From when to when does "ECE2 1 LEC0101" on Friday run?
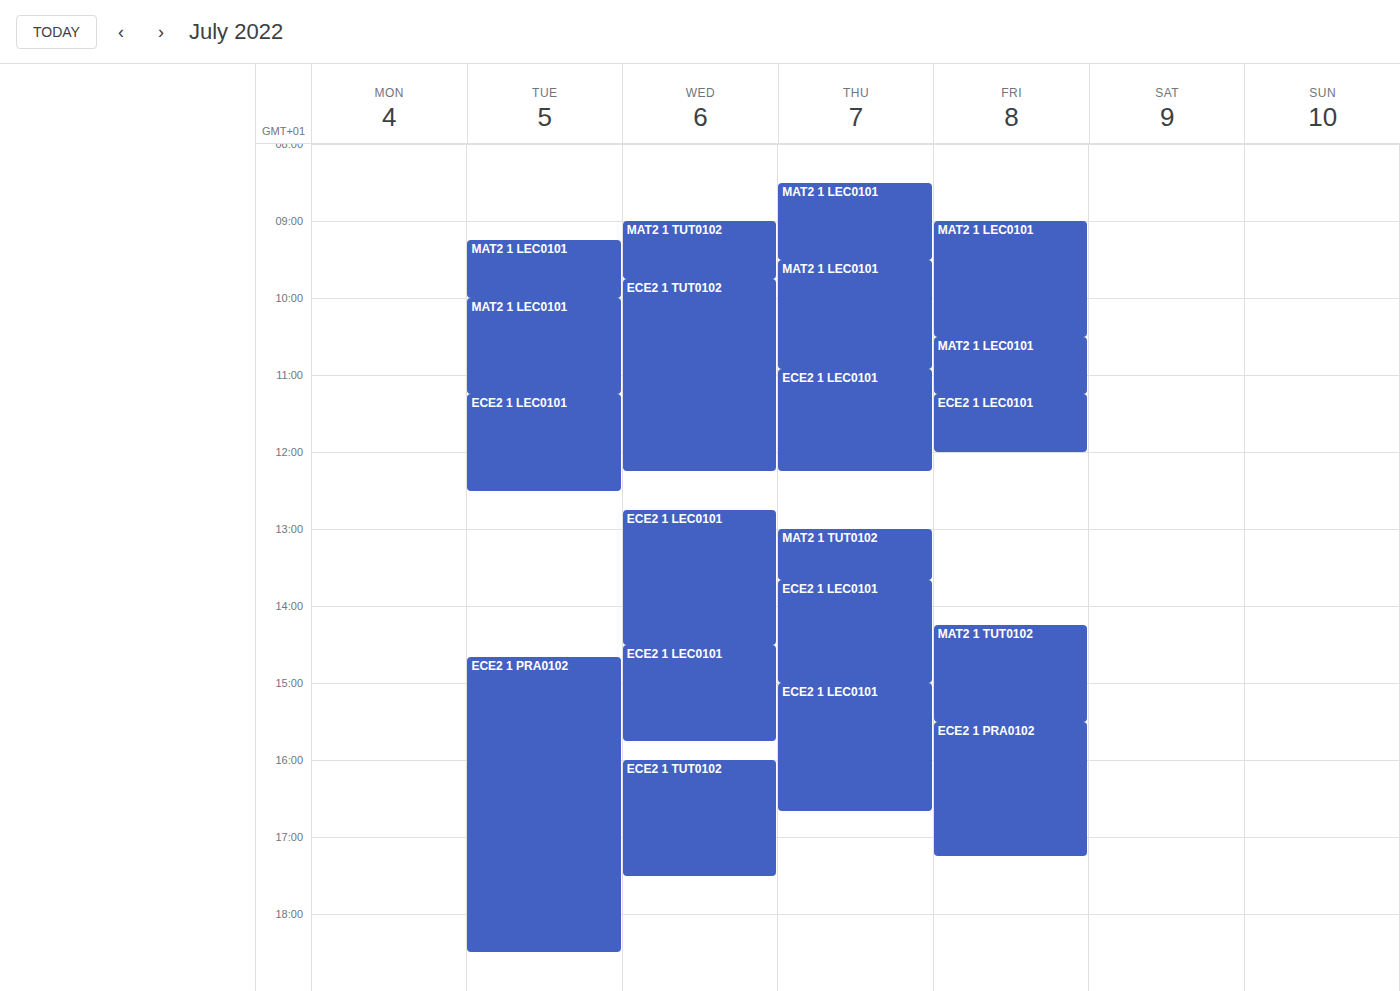
11:15 to 12:00